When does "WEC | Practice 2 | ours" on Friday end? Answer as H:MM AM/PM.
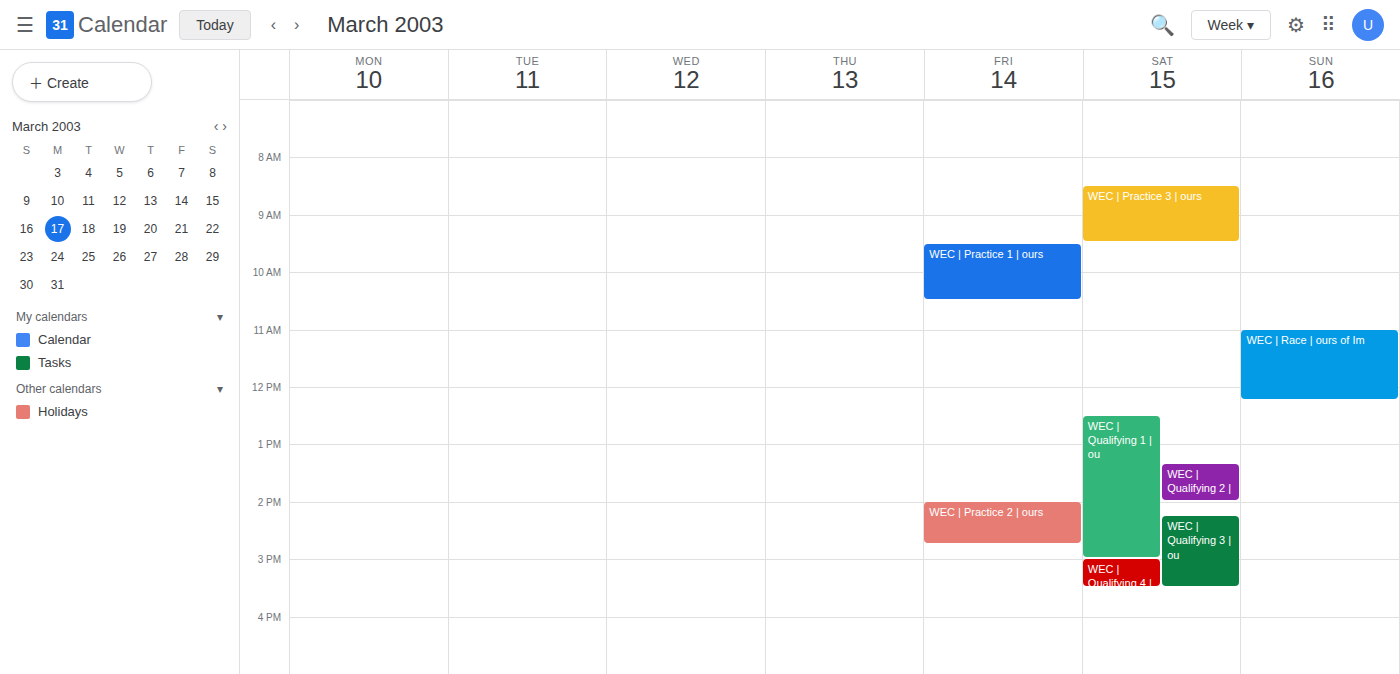
2:45 PM